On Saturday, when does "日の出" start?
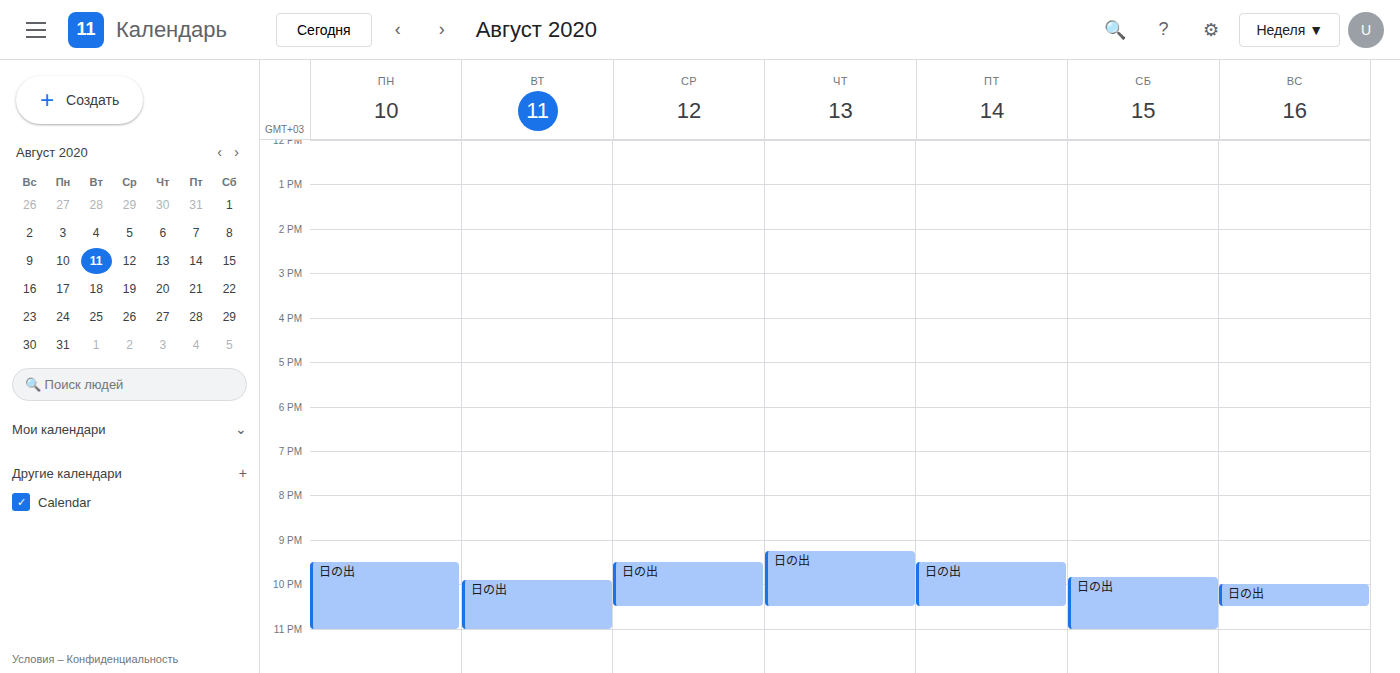
9:50 PM